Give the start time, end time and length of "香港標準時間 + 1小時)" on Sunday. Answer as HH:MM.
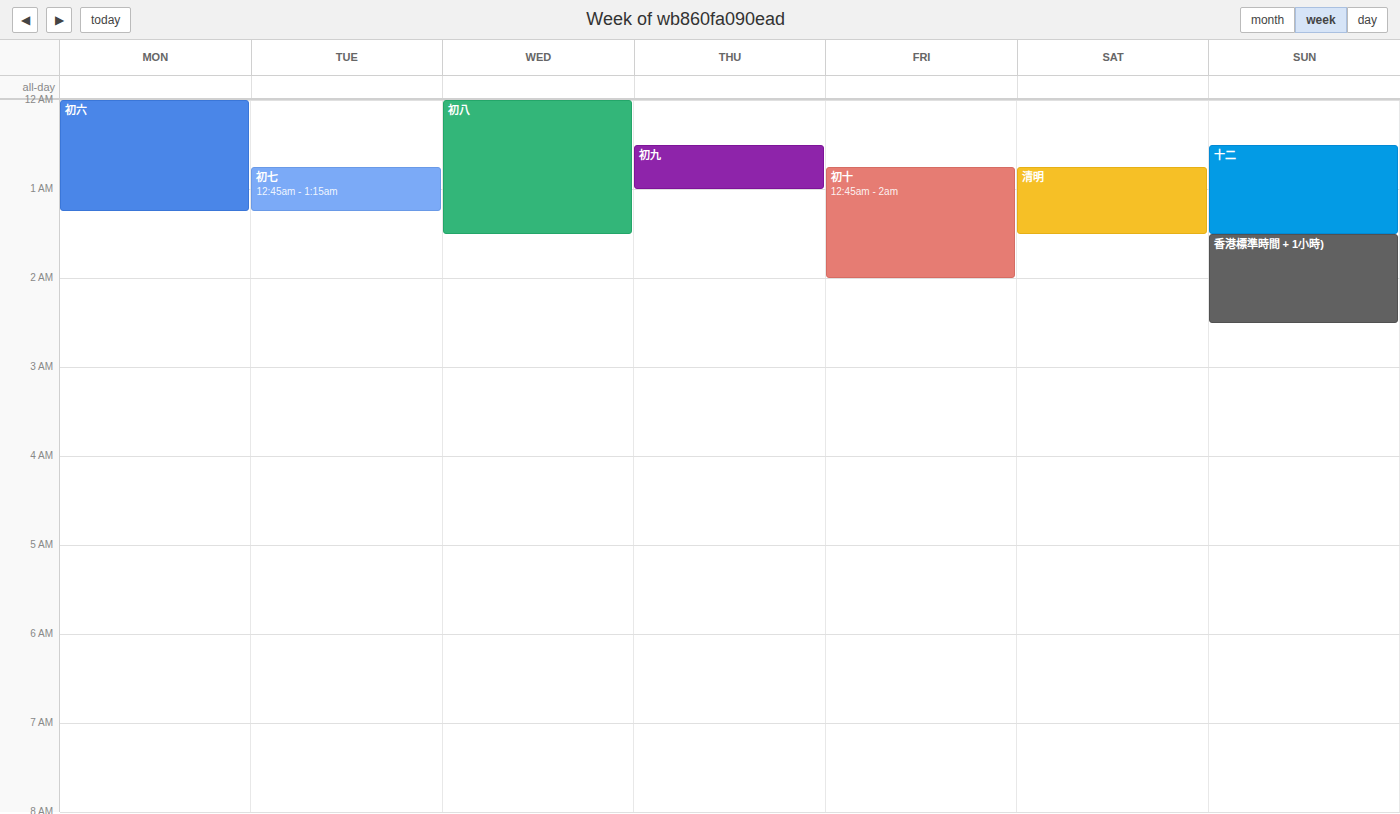
01:30 to 02:30, 1 hour